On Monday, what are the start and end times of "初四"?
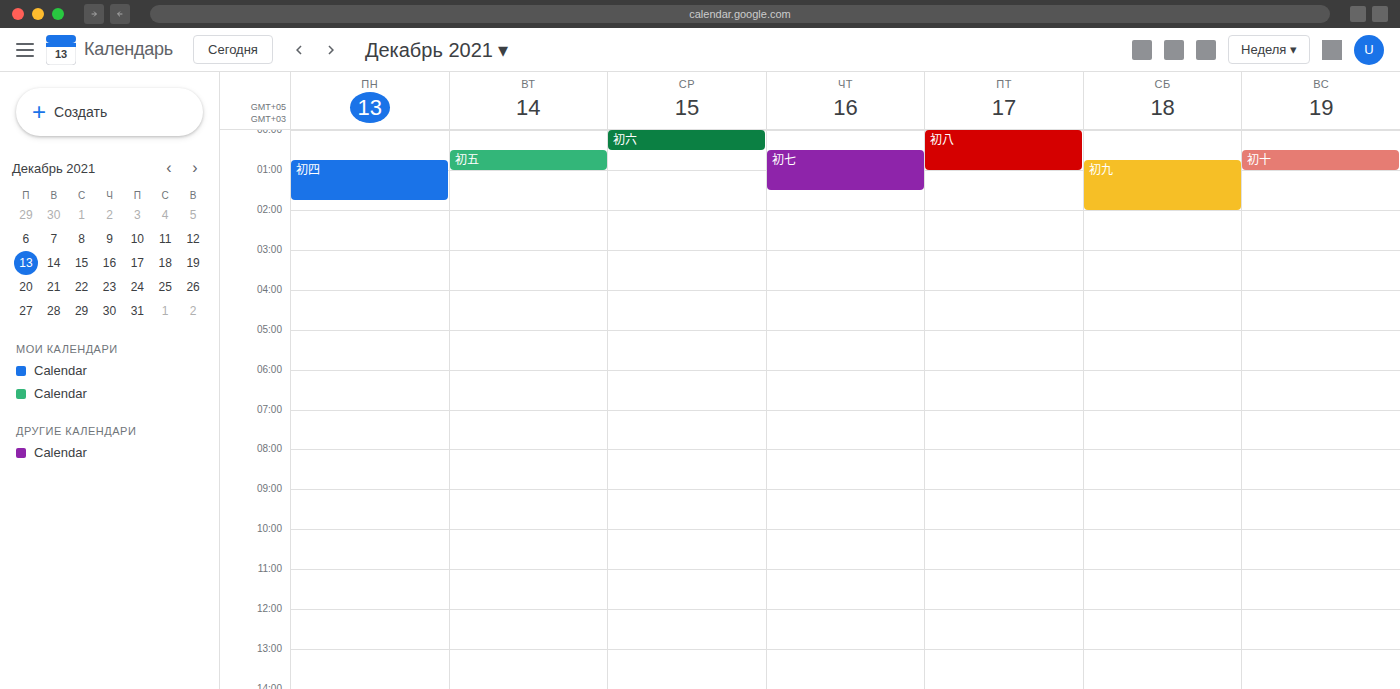
12:45 AM to 1:45 AM